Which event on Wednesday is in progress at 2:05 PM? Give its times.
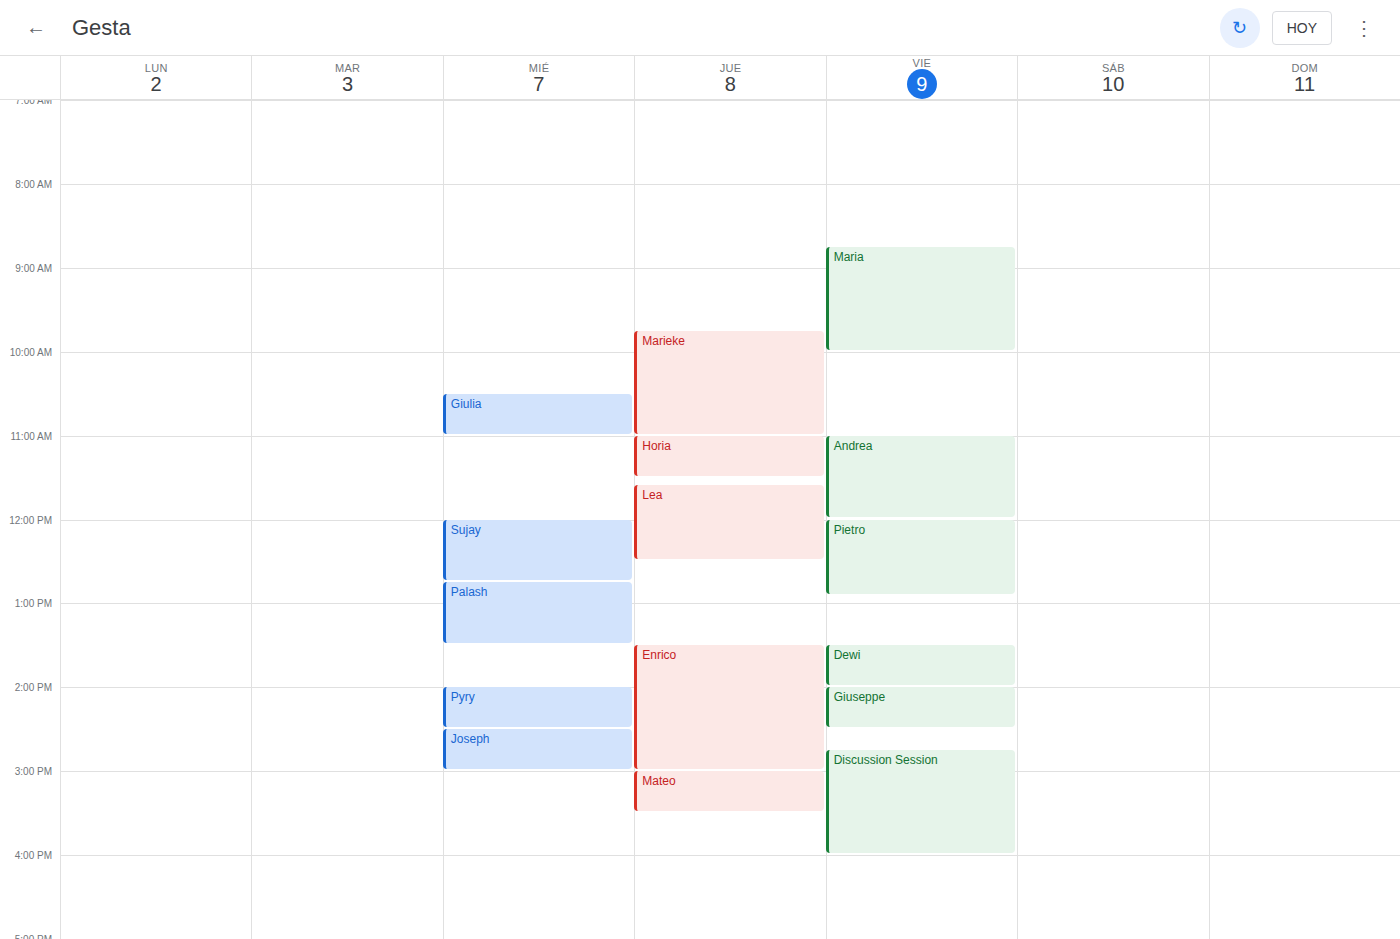
"Pyry", 2:00 PM to 2:30 PM